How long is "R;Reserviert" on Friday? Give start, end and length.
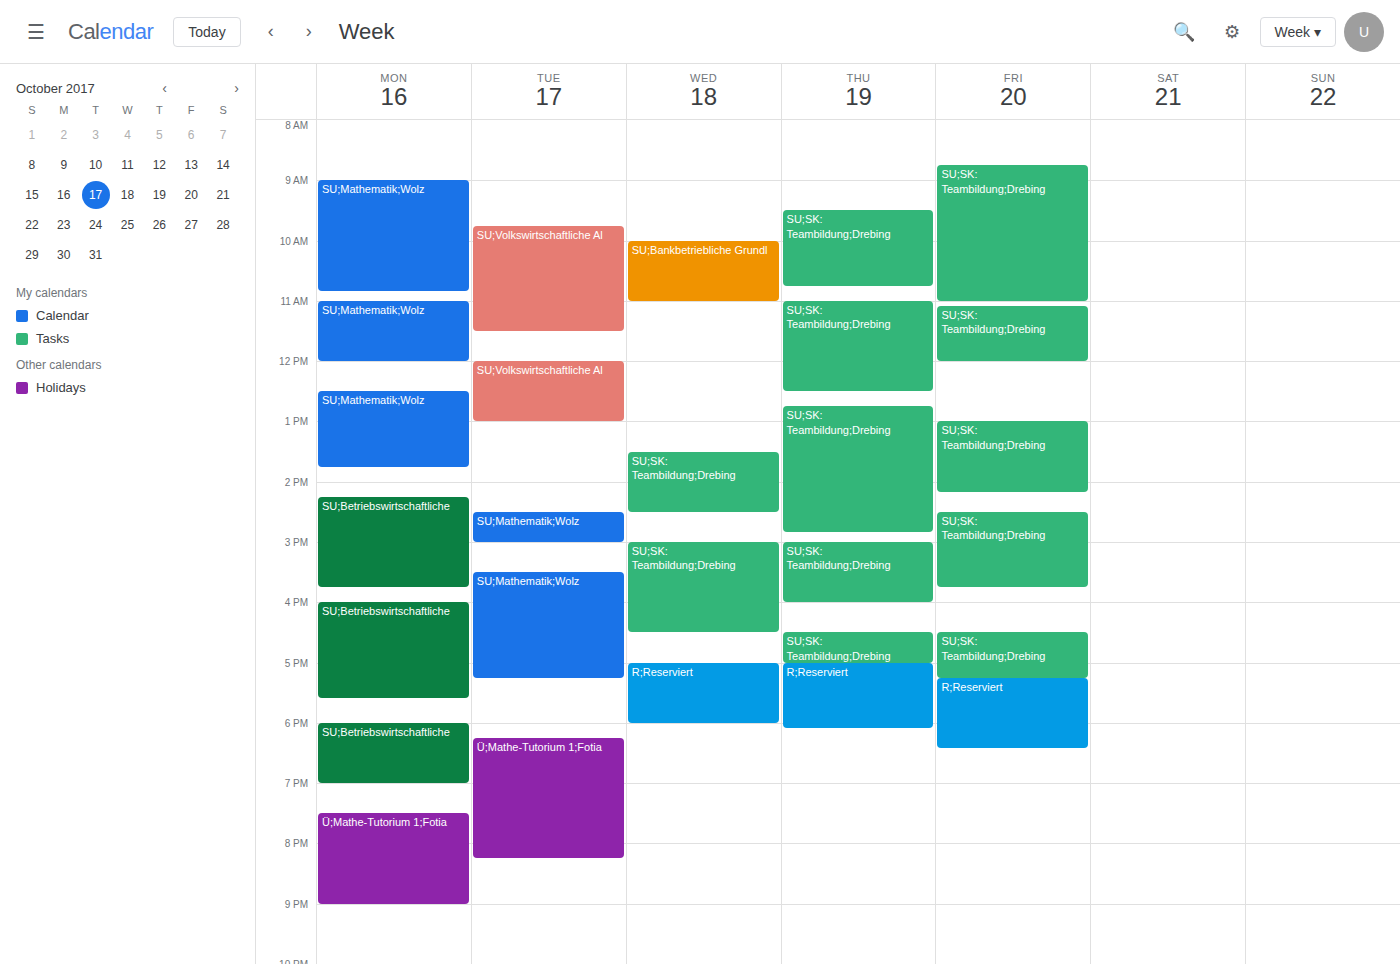
5:15 PM to 6:25 PM, 1 hour 10 minutes